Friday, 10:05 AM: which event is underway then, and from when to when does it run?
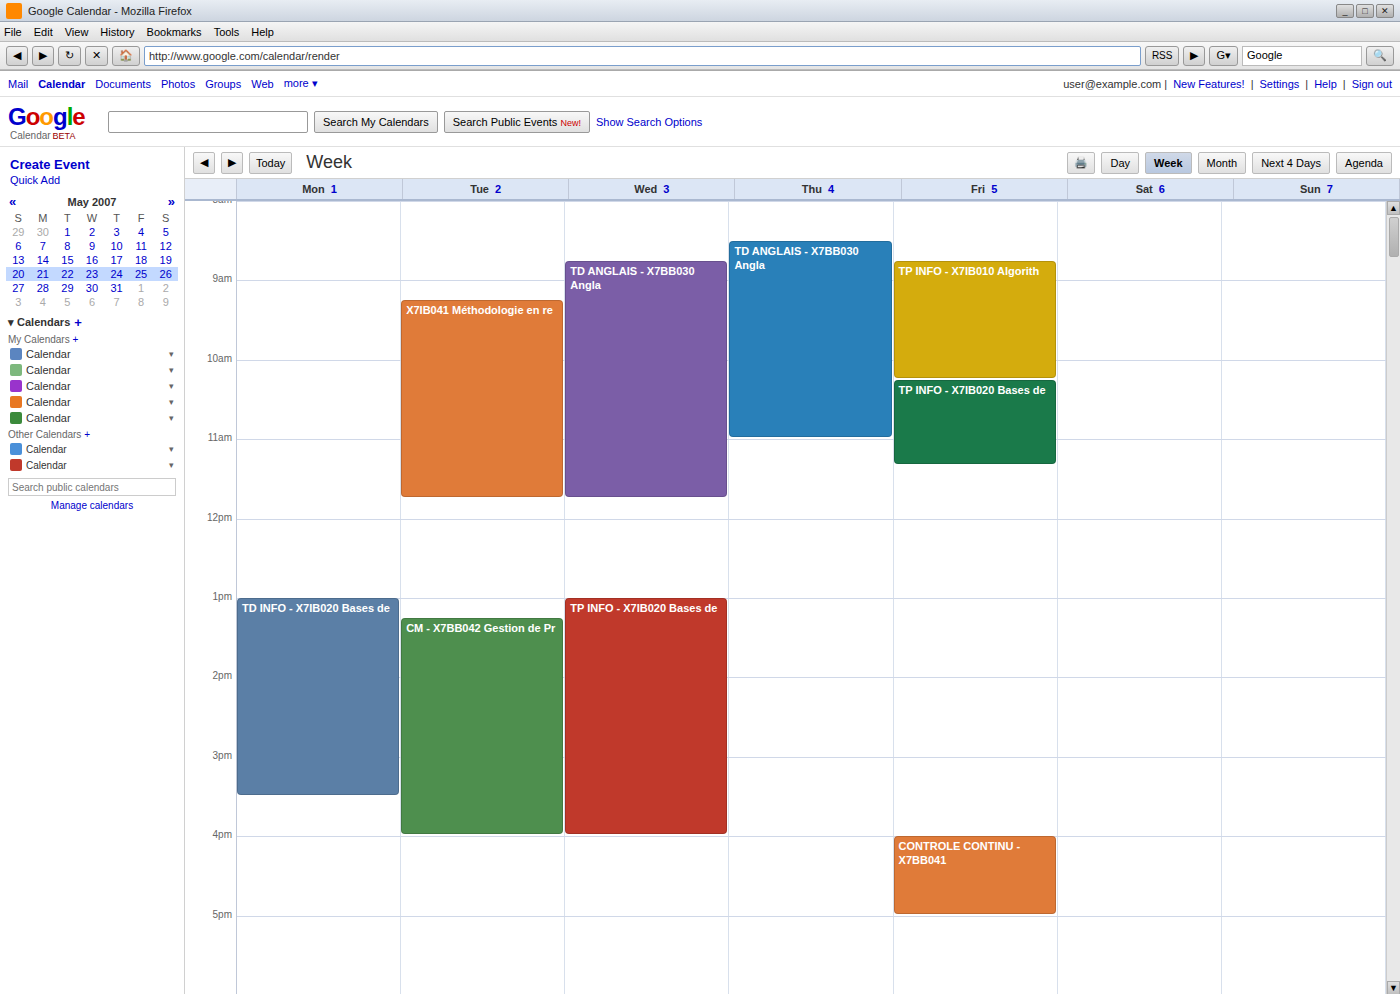
"TP INFO - X7IB010 Algorith", 8:45 AM to 10:15 AM